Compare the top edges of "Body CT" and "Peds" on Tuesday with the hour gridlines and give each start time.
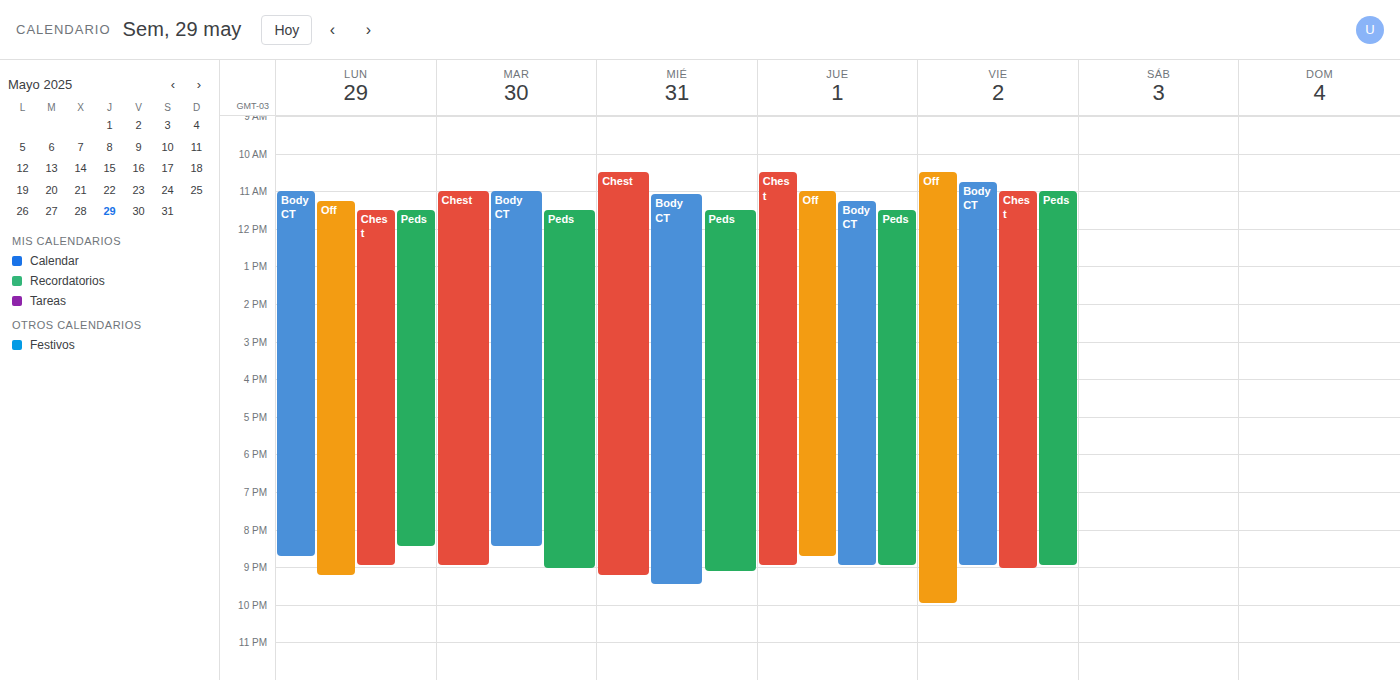
"Body CT": 11:00 AM, exactly on the 11 AM line. "Peds": 11:30 AM, halfway between the 11 AM and 12 PM lines.